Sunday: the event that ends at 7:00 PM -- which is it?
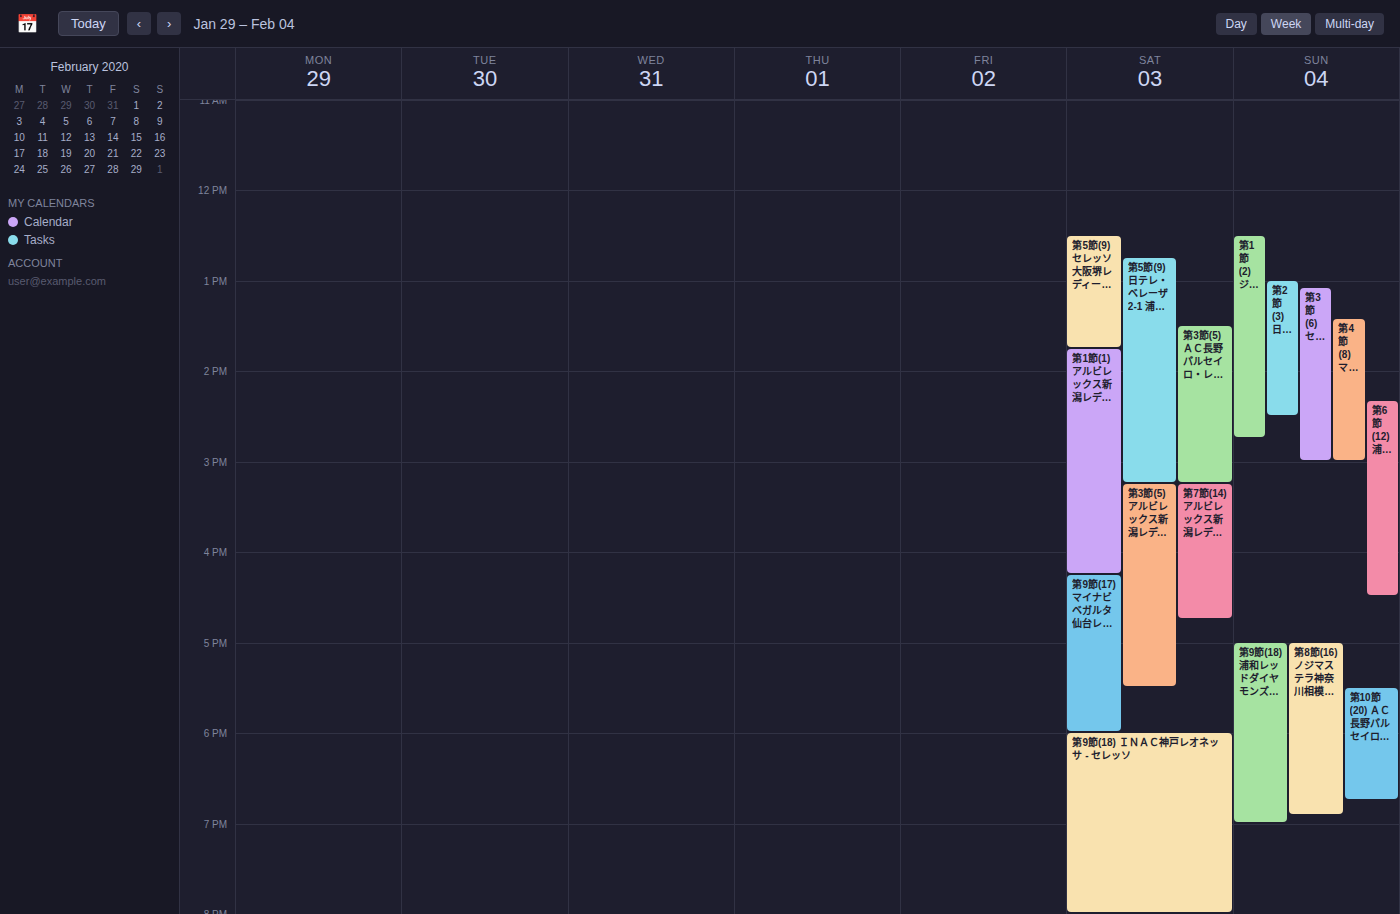
"第9節(18) 浦和レッドダイヤモンズレディース"